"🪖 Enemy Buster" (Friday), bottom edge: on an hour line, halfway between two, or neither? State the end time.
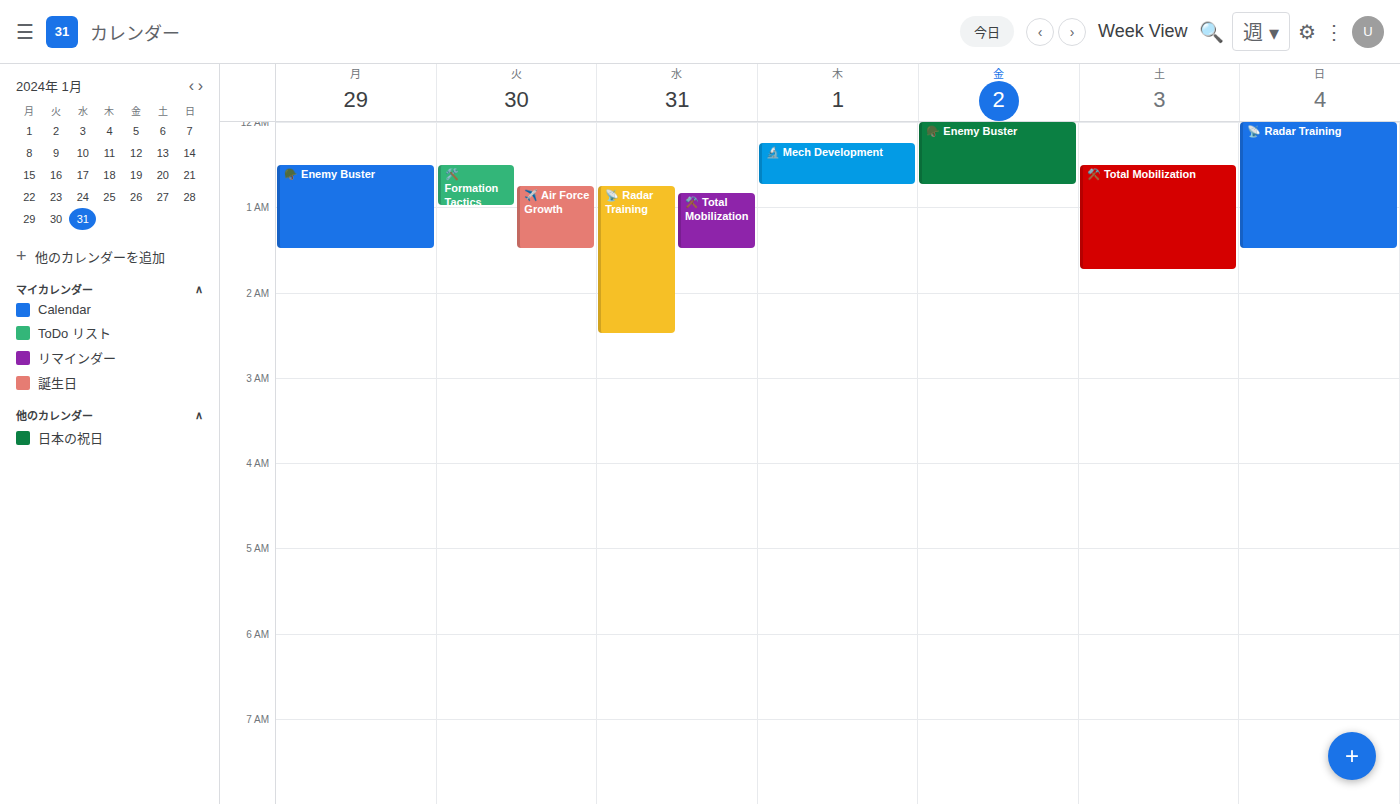
12:45 AM -- neither: three quarters of the way from the 12 AM line to the 1 AM line.